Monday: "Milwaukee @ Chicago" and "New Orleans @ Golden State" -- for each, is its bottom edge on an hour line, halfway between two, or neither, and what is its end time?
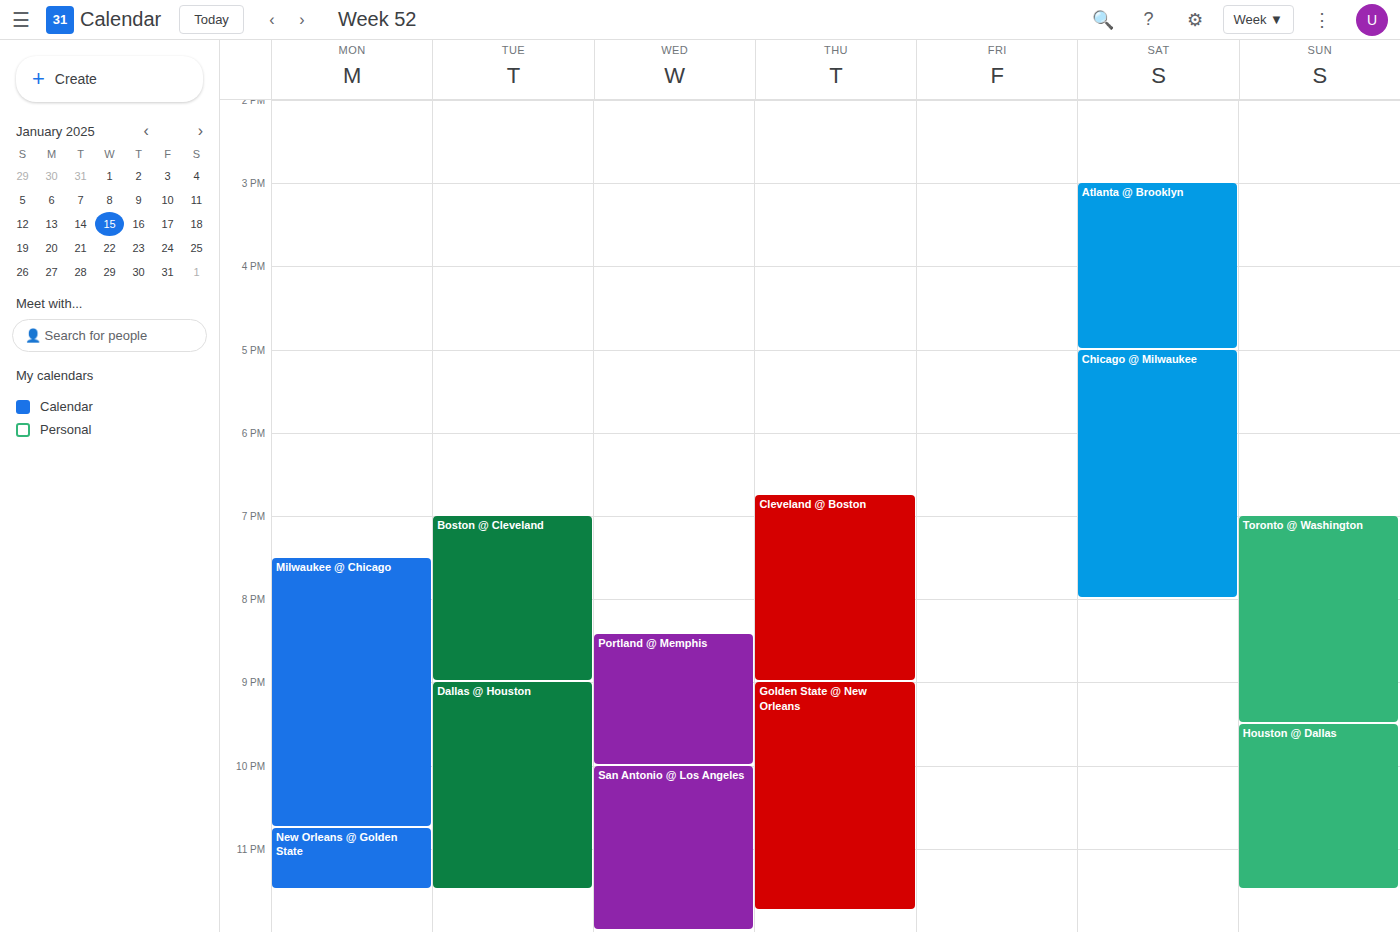
"Milwaukee @ Chicago": 22:45, neither: three quarters of the way from the 22:00 line to the 23:00 line. "New Orleans @ Golden State": 23:30, halfway between the 23:00 and 24:00 lines.